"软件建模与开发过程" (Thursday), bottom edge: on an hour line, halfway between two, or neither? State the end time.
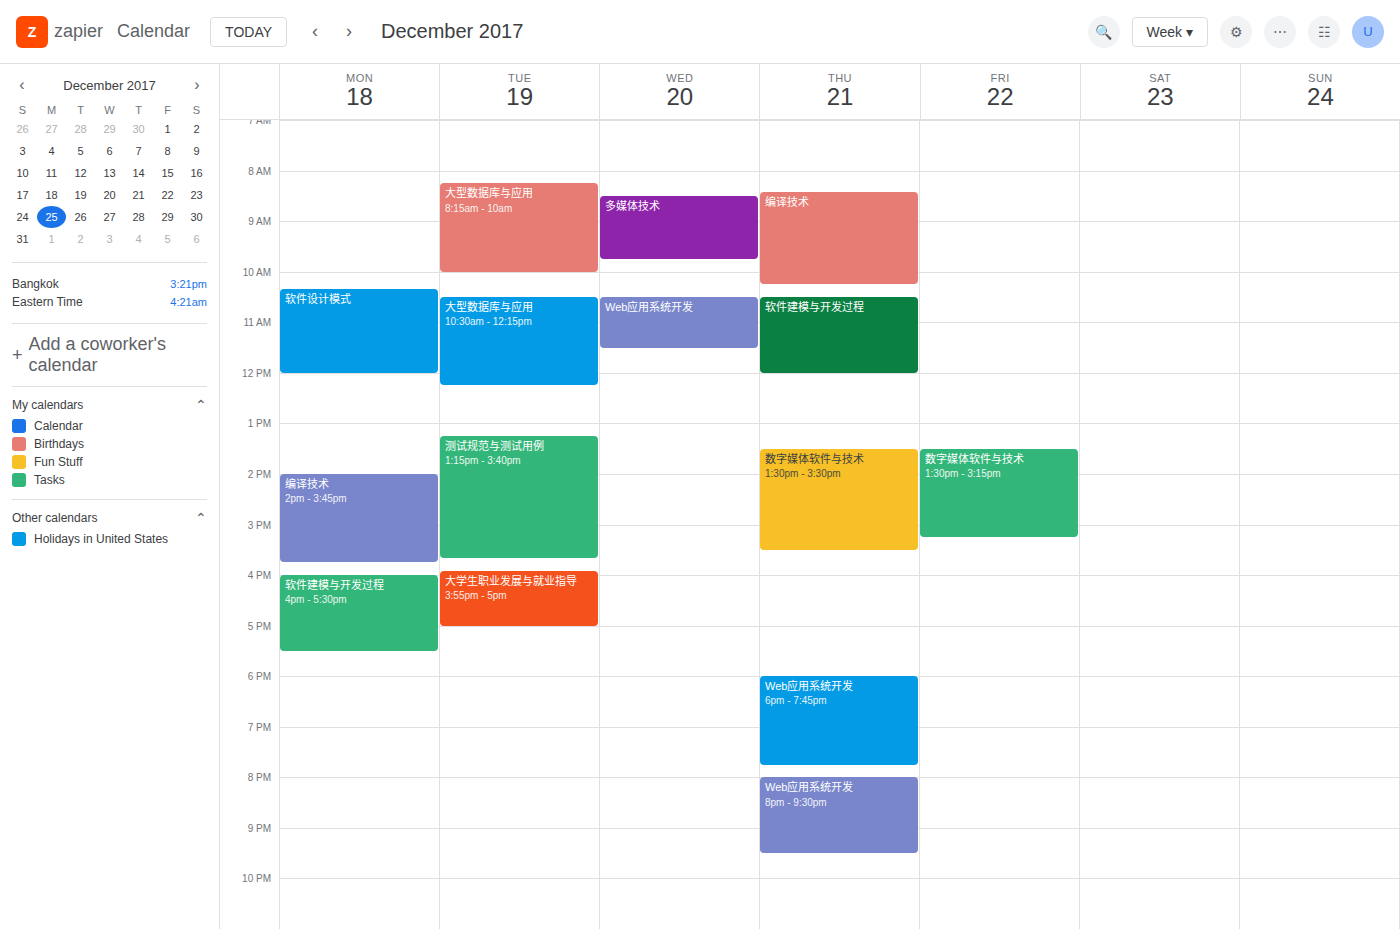
12:00 PM -- exactly on the 12 PM line.